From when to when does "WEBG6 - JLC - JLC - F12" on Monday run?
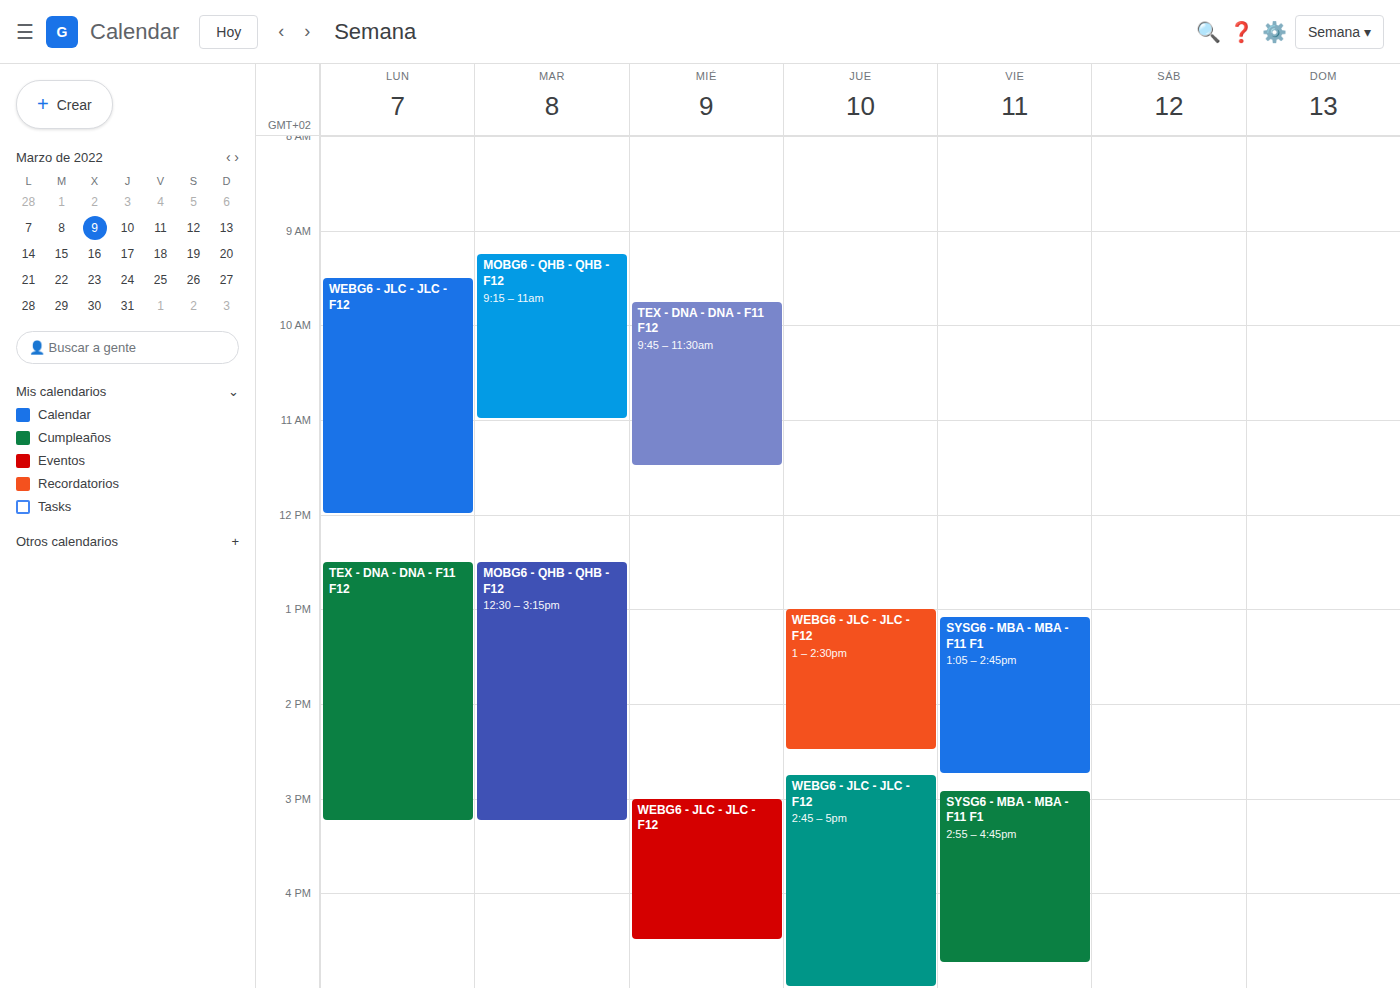
9:30 AM to 12:00 PM